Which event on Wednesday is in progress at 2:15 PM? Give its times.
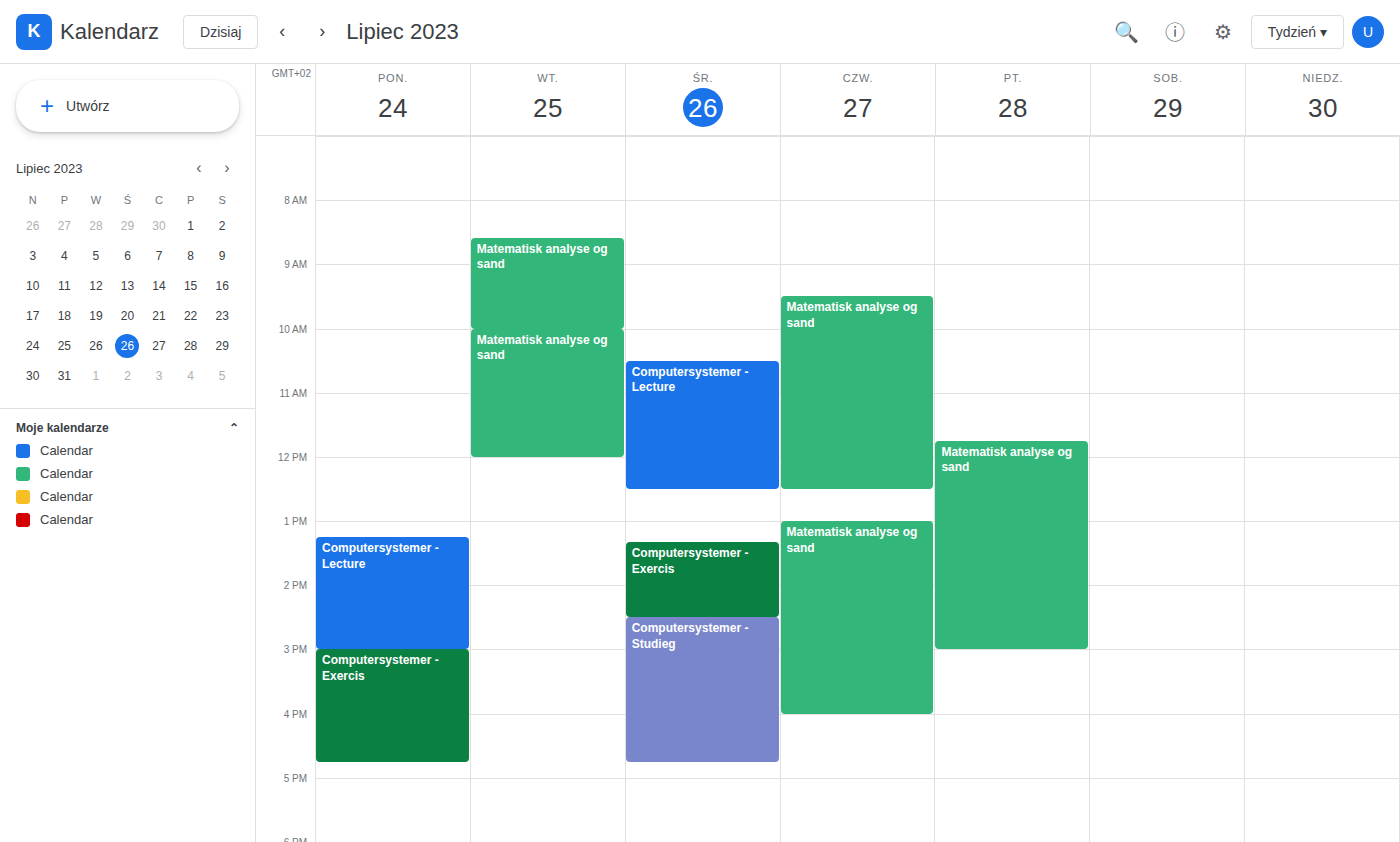
"Computersystemer - Exercis", 1:20 PM to 2:30 PM